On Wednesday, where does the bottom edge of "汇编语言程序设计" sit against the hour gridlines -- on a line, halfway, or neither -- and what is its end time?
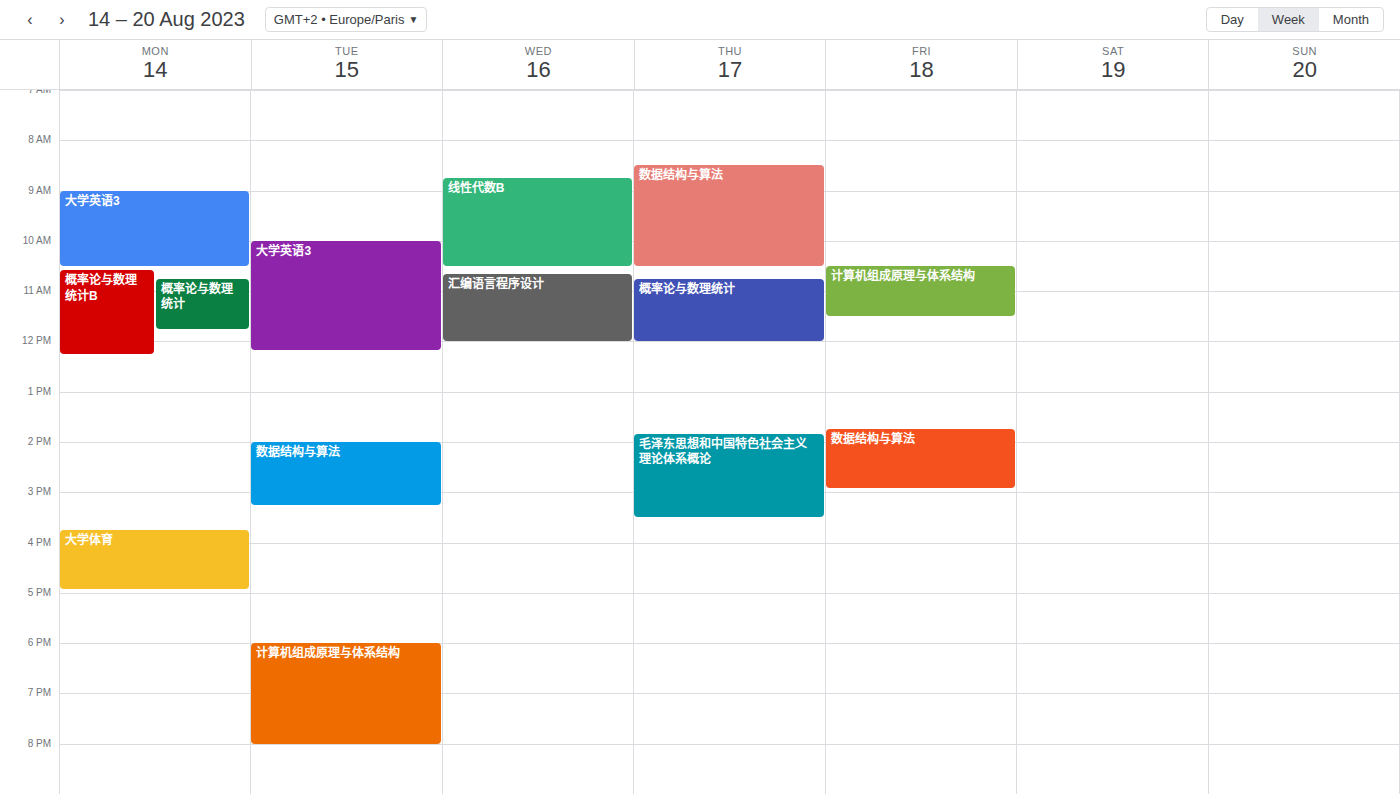
12:00 PM -- exactly on the 12 PM line.